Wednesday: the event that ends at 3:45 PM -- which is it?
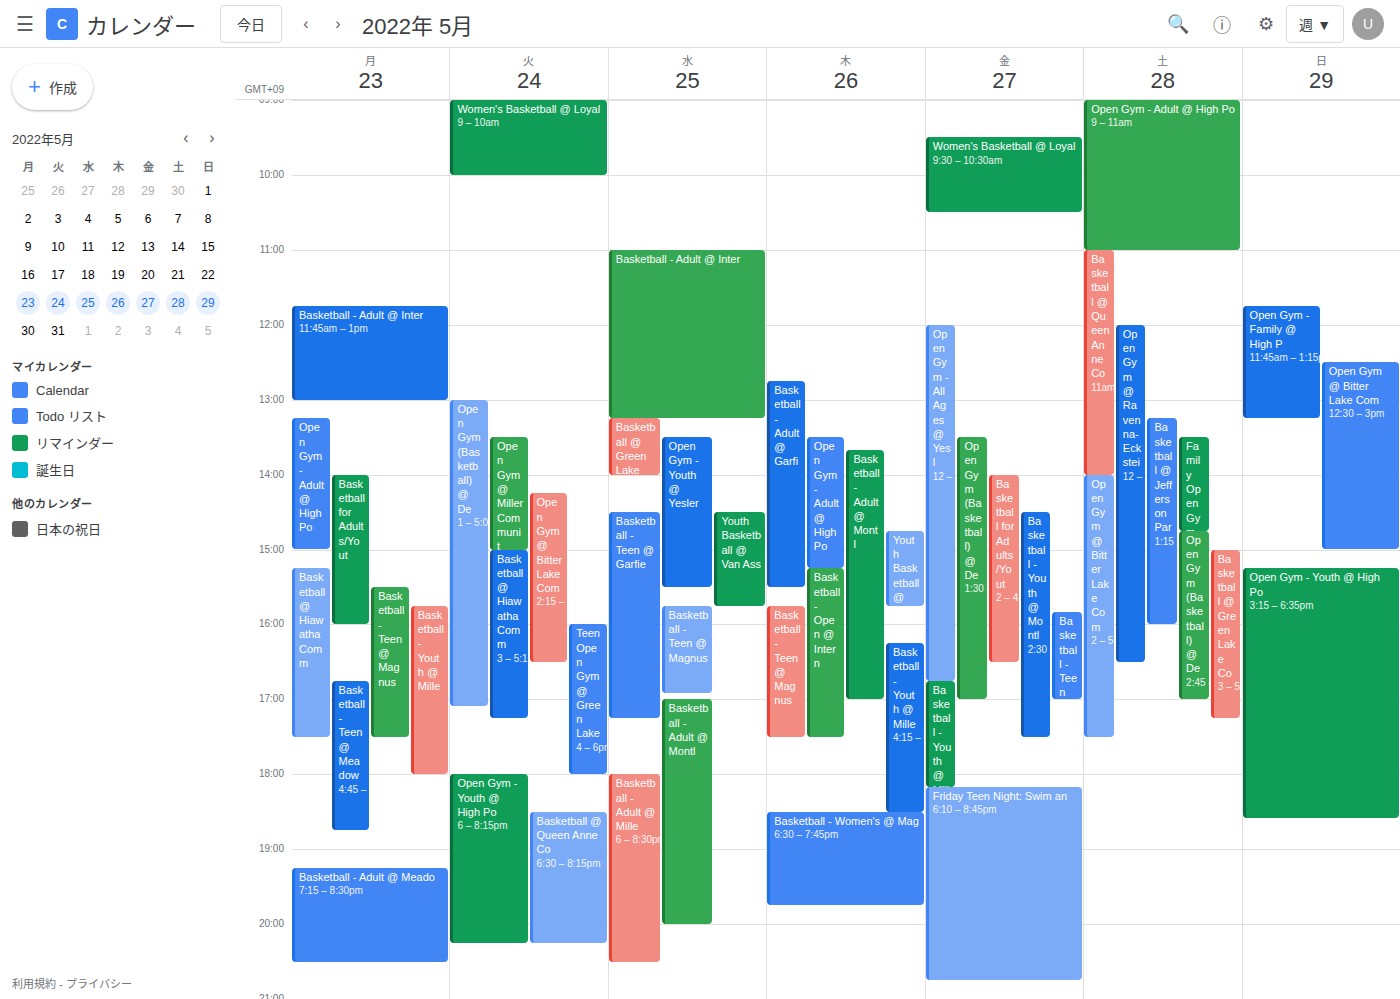
"Youth Basketball @ Van Ass"